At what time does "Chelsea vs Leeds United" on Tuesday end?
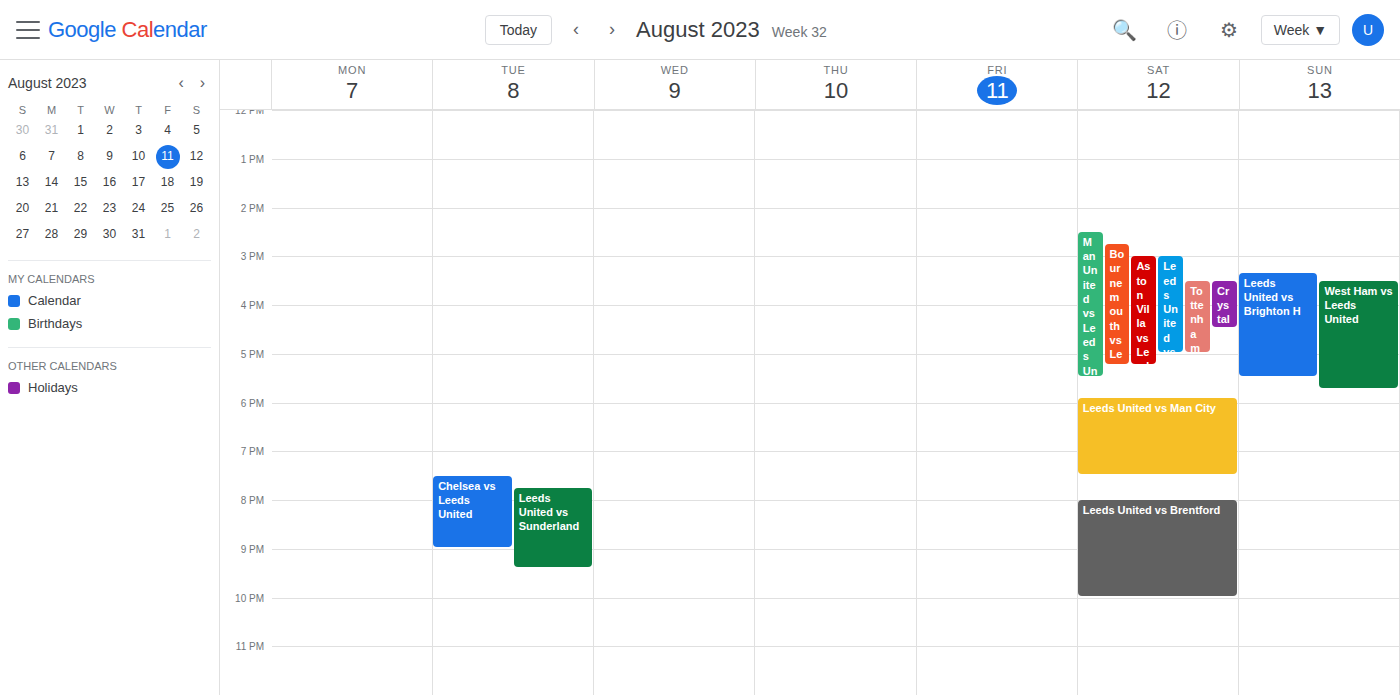
9:00 PM